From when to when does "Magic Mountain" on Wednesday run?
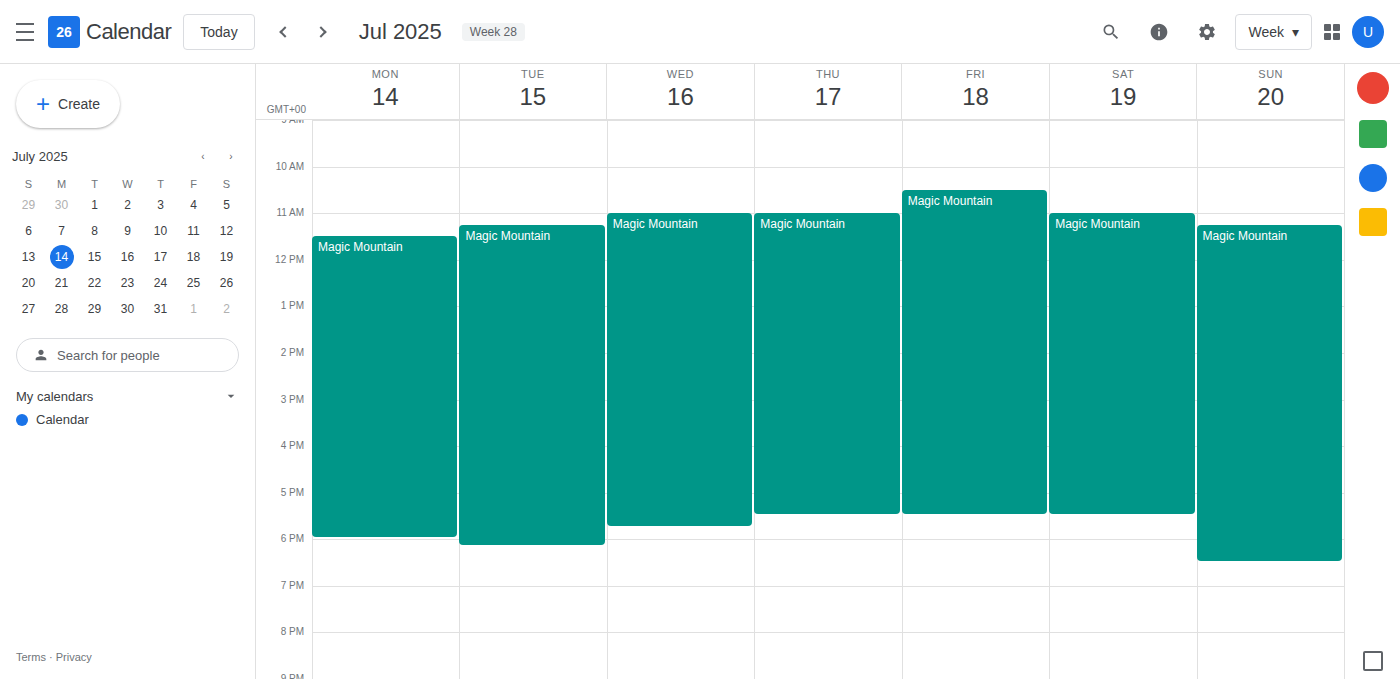
11:00 AM to 5:45 PM